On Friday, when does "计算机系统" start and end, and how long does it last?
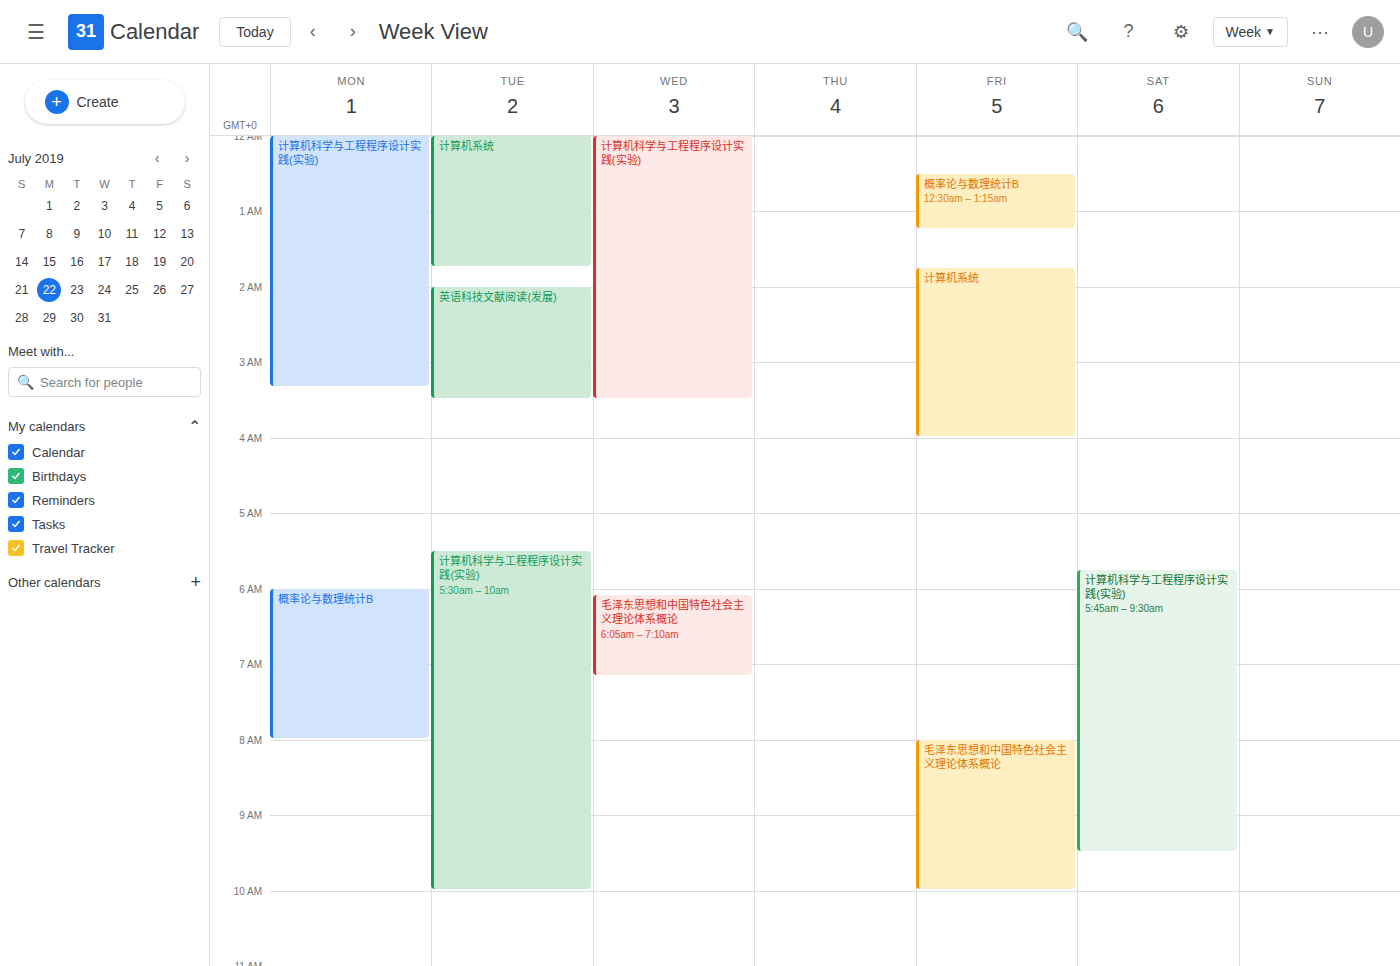
1:45 AM to 4:00 AM, 2 hours 15 minutes